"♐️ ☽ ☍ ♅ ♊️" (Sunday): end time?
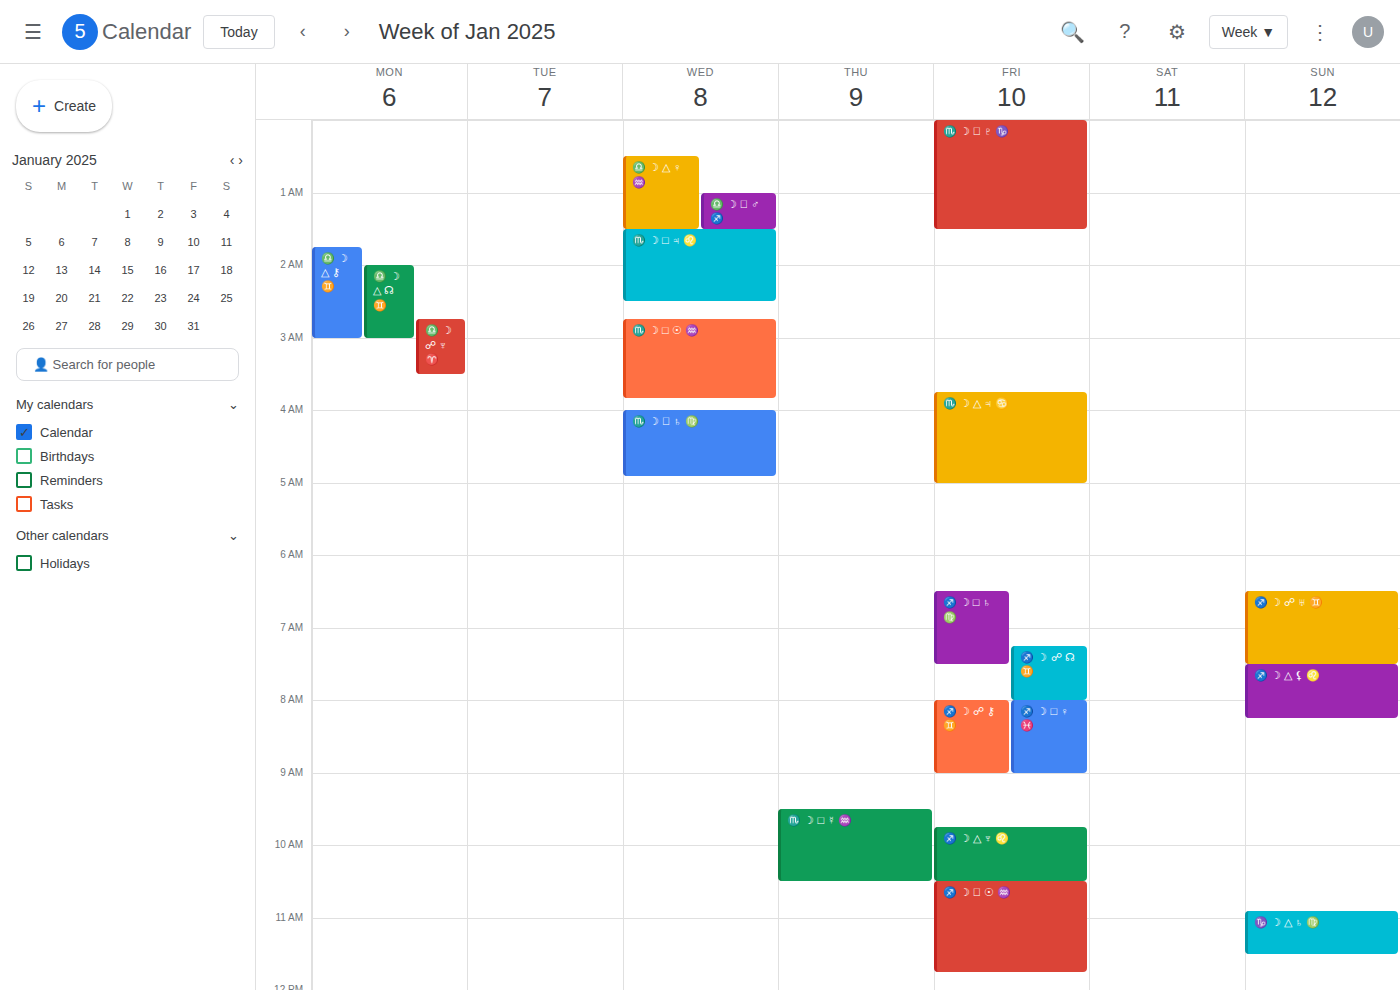
7:30 AM